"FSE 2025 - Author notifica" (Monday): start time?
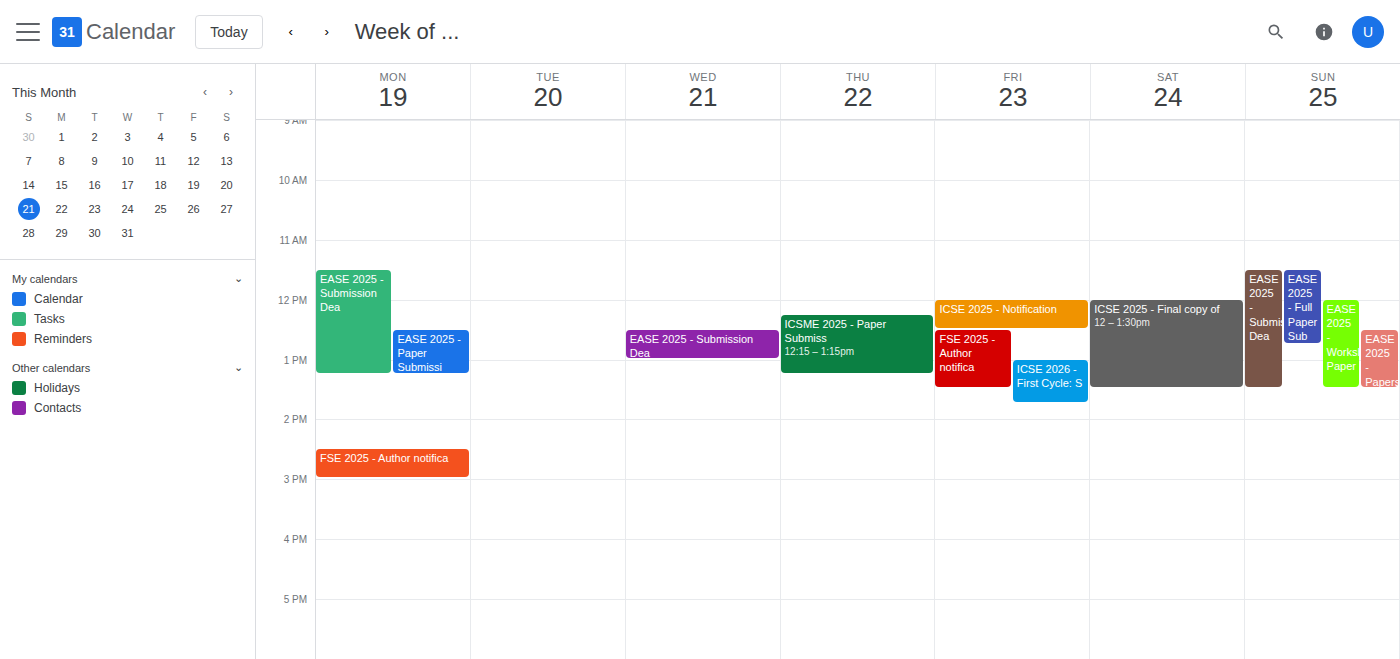
2:30 PM